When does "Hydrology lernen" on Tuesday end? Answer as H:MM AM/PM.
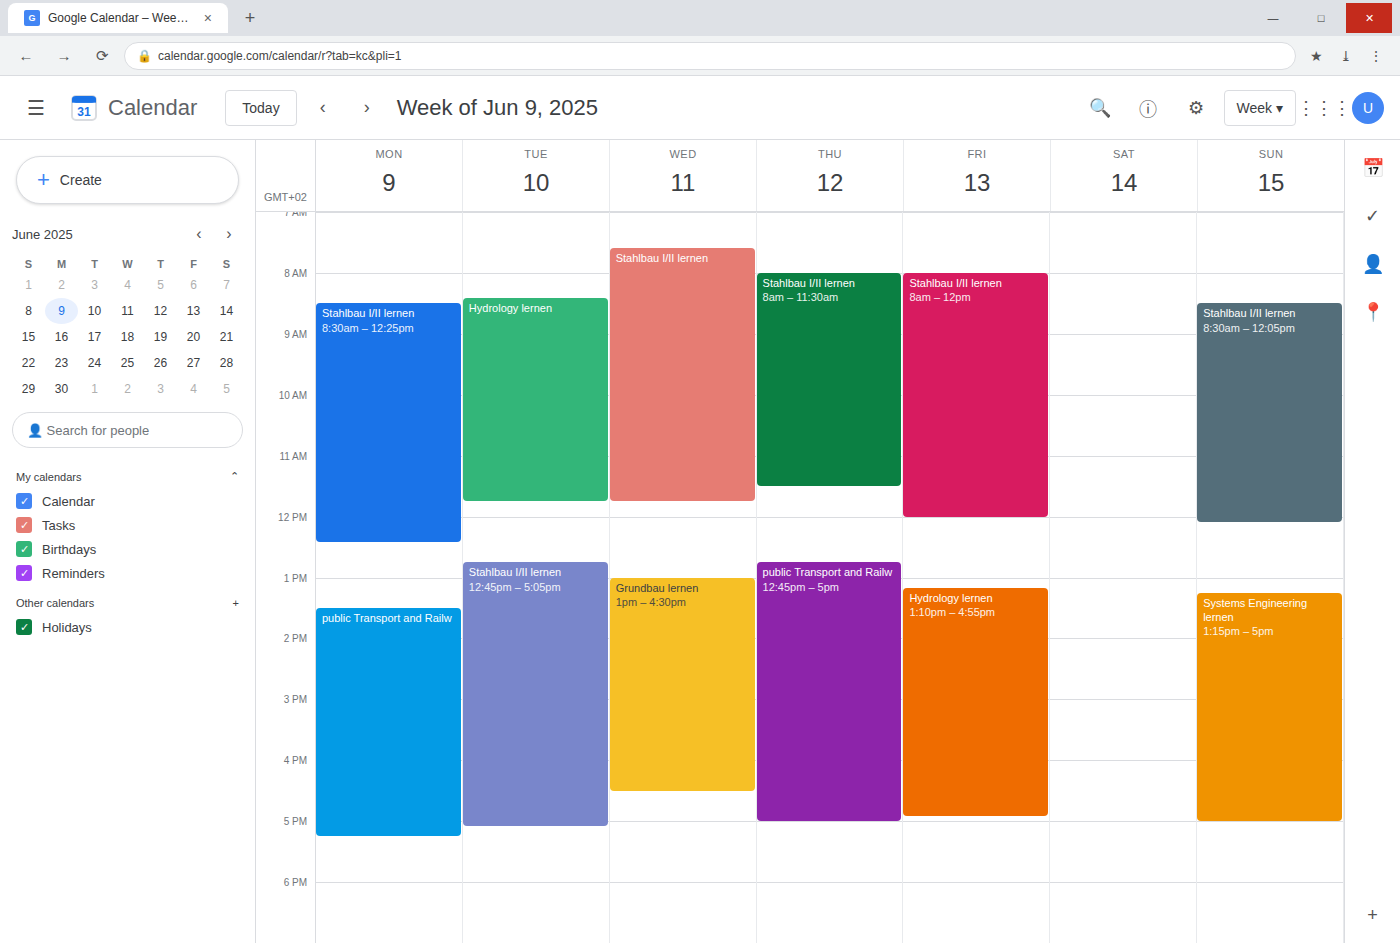
11:45 AM